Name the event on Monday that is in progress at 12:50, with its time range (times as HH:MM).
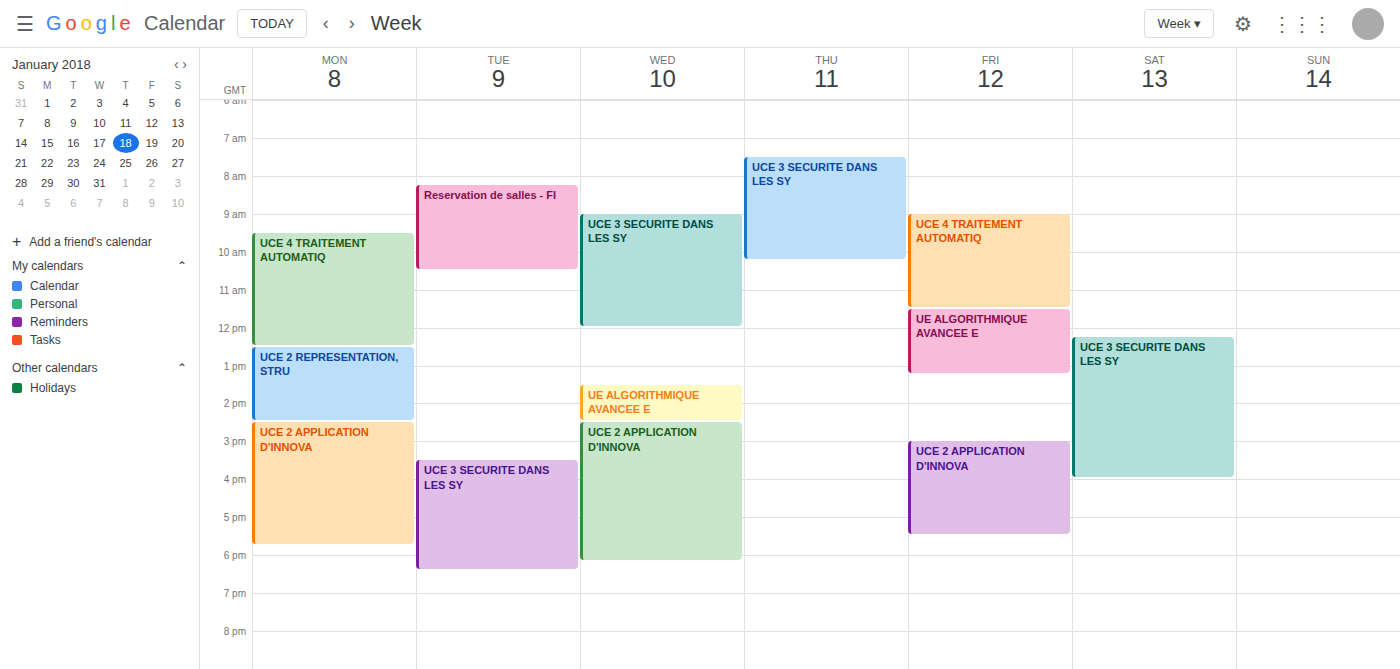
"UCE 2 REPRESENTATION, STRU", 12:30 to 14:30